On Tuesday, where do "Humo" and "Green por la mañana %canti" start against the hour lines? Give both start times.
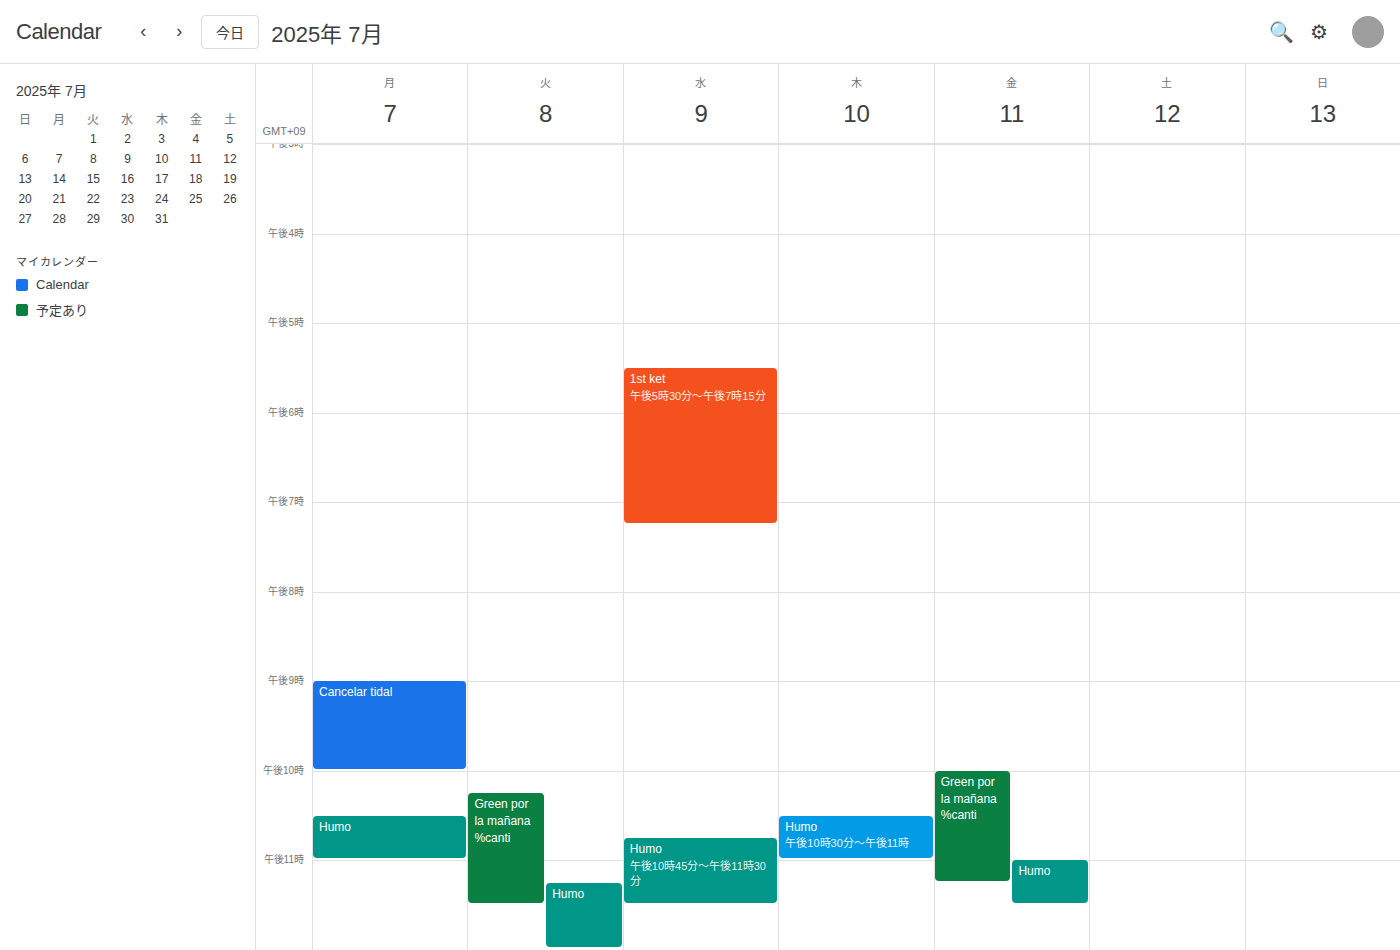
"Humo": 11:15 PM, neither: a quarter of the way from the 11 PM line to the 12 AM line. "Green por la mañana %canti": 10:15 PM, neither: a quarter of the way from the 10 PM line to the 11 PM line.